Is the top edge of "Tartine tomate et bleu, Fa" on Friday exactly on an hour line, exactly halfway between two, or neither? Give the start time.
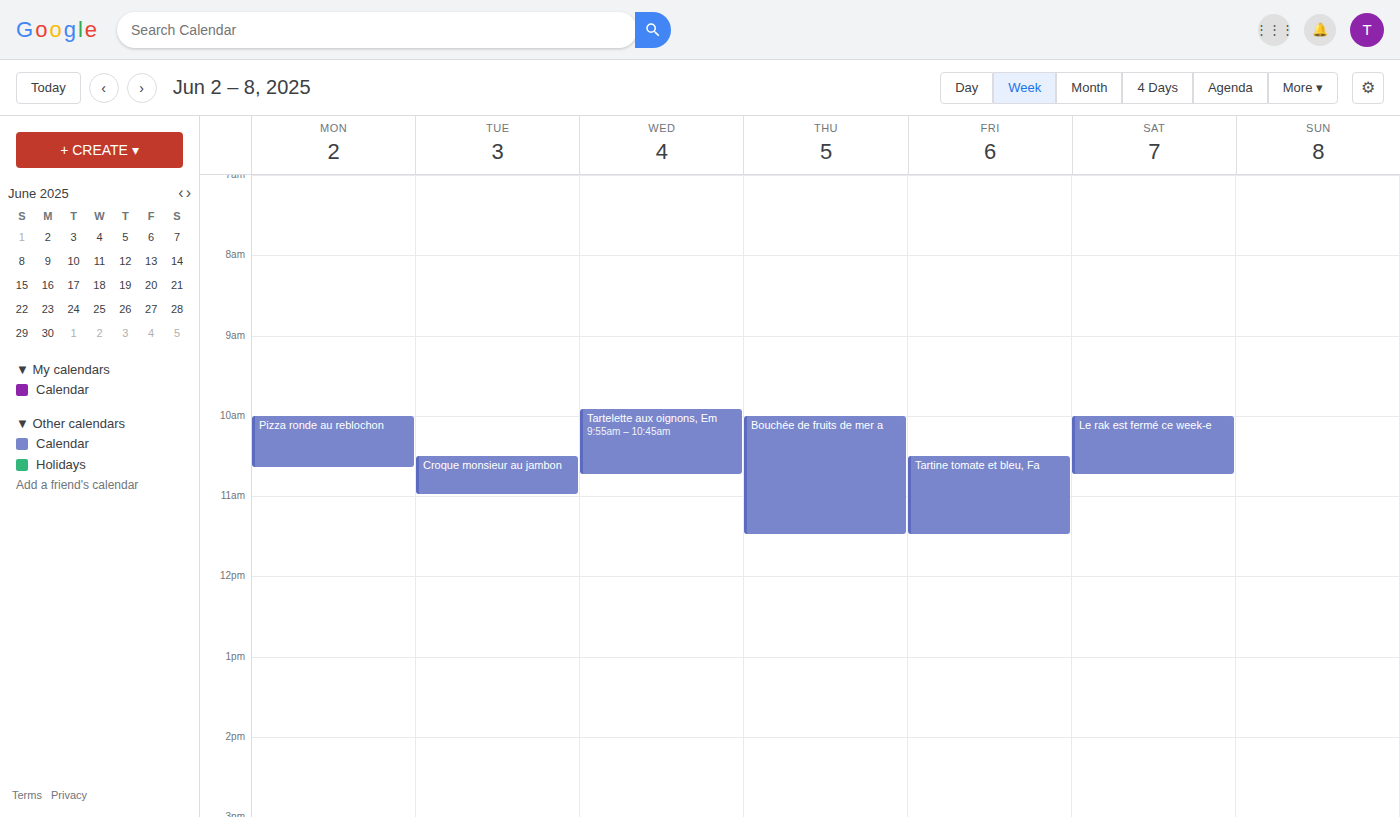
10:30 -- halfway between the 10:00 and 11:00 lines.